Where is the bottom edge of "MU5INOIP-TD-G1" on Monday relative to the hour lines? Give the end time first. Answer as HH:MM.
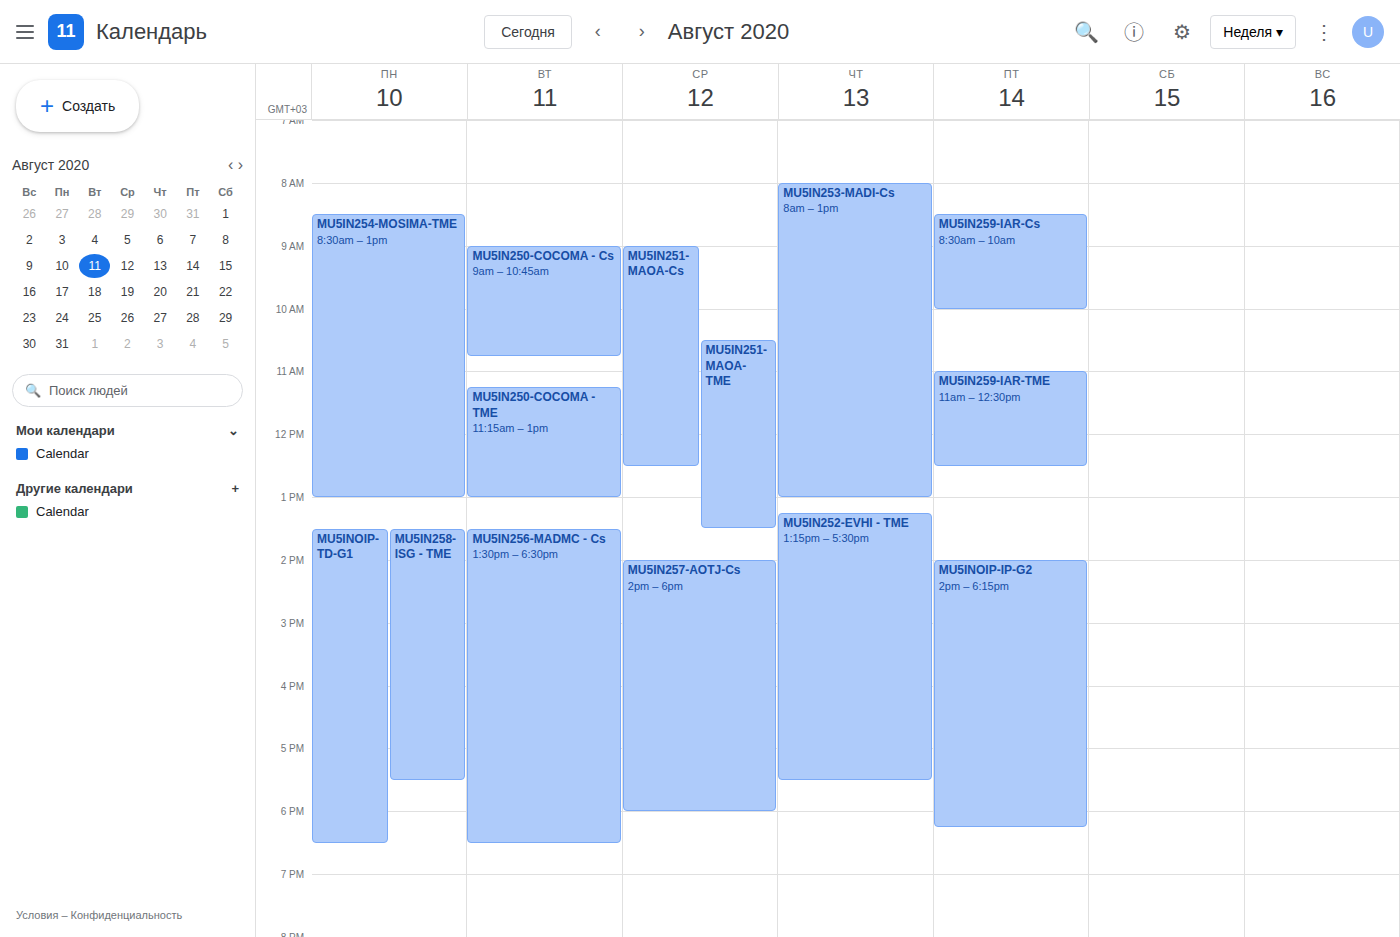
18:30 -- halfway between the 18:00 and 19:00 lines.